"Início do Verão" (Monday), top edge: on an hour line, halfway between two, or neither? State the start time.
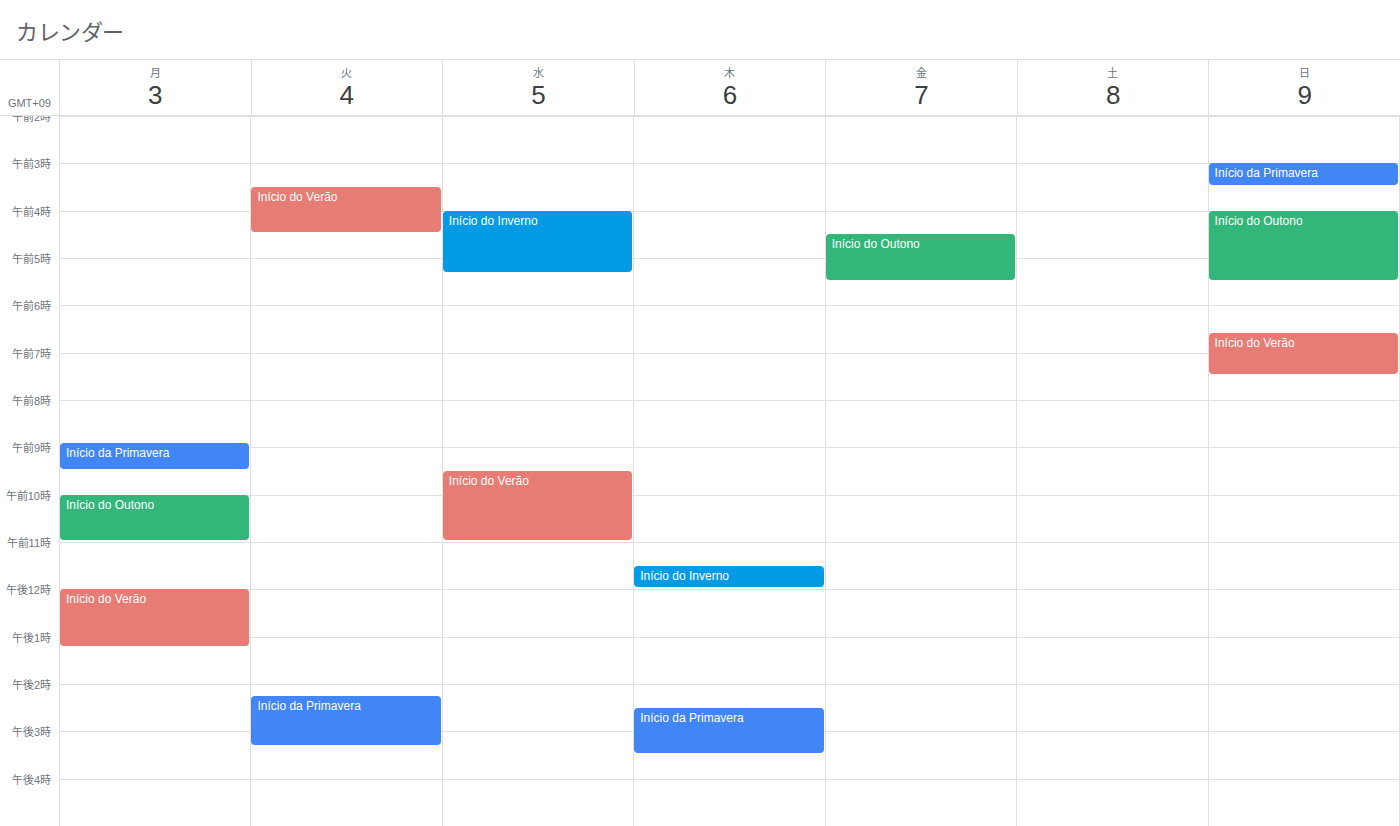
12:00 PM -- exactly on the 12 PM line.